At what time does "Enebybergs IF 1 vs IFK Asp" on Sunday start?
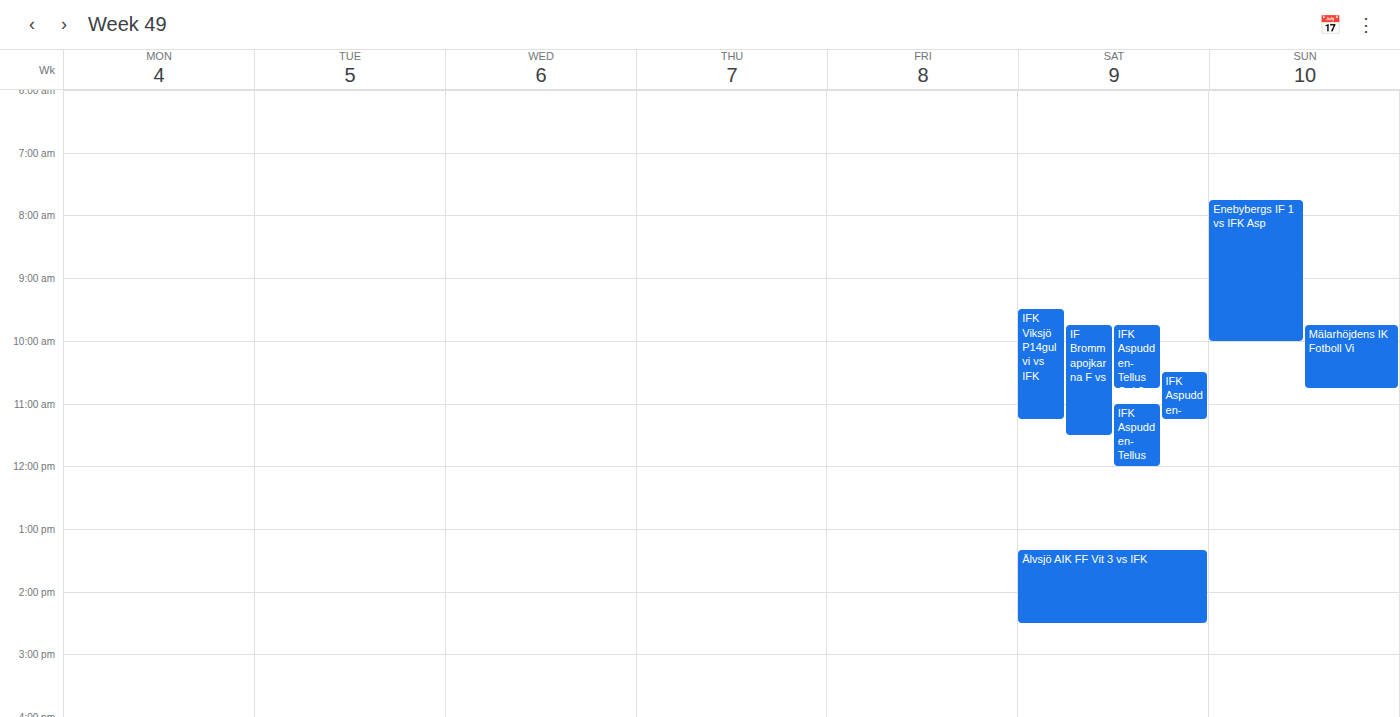
07:45